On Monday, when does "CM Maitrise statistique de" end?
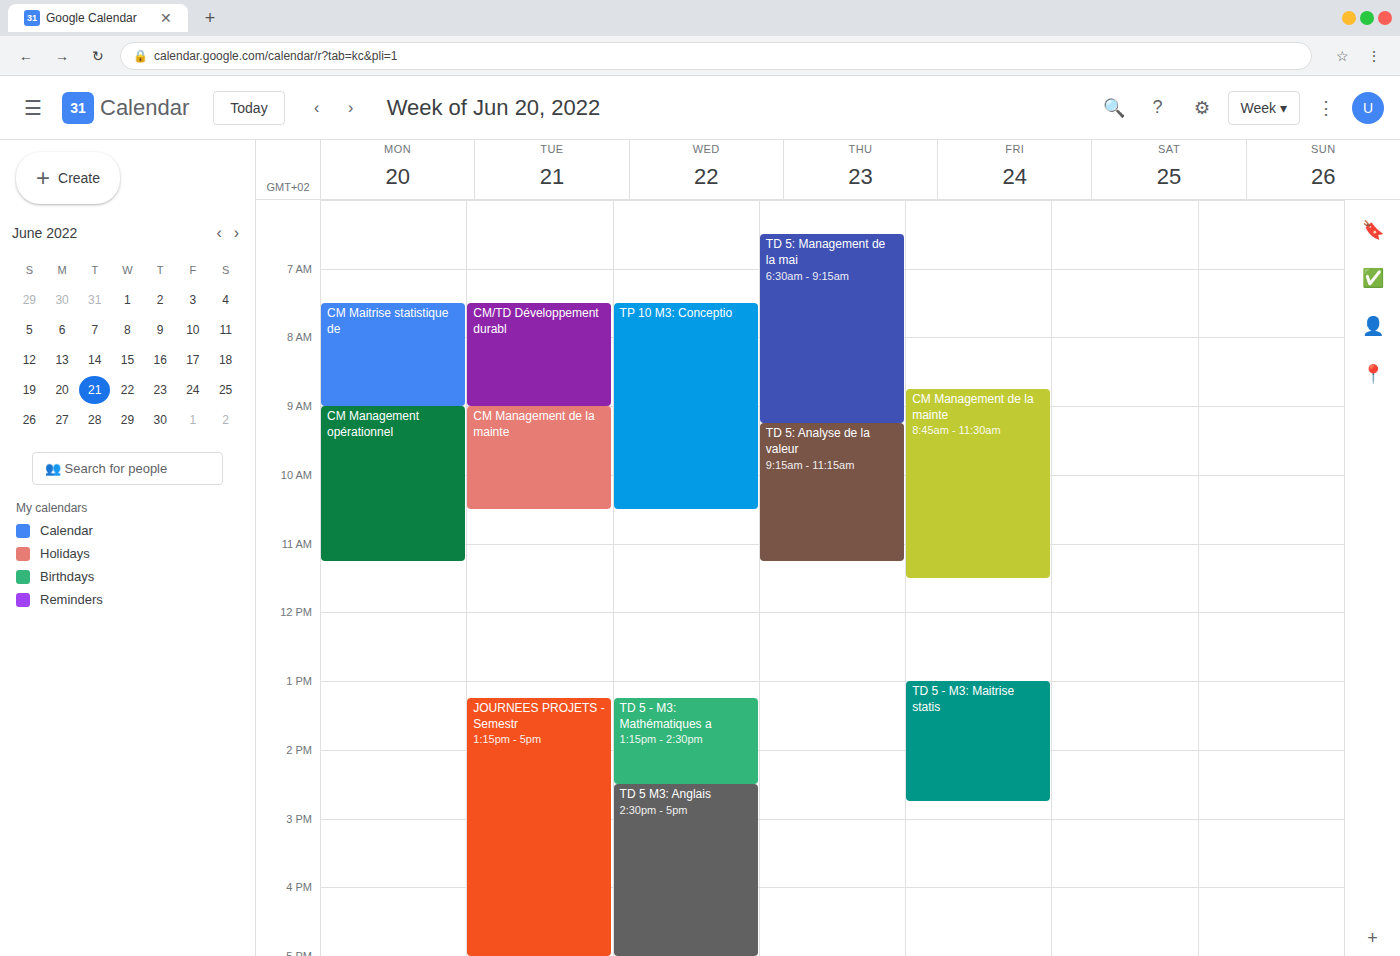
9:00 AM